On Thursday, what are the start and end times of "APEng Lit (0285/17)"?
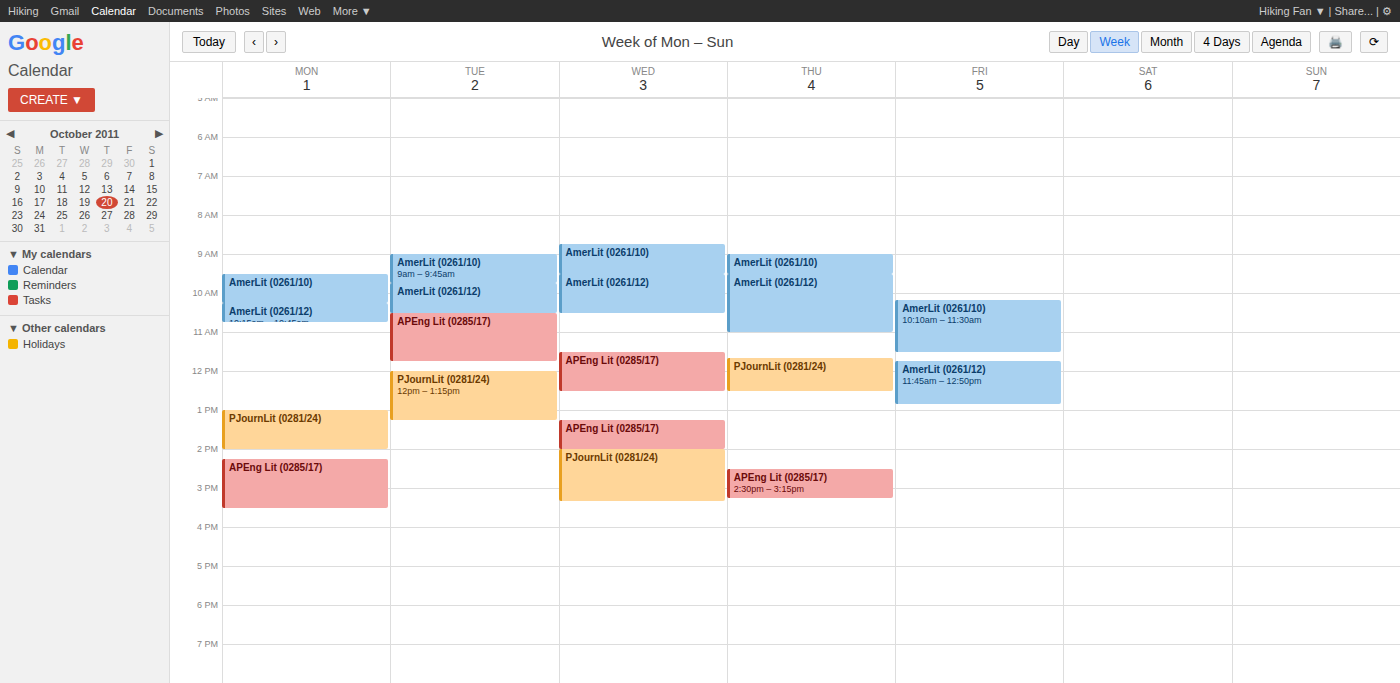
2:30 PM to 3:15 PM